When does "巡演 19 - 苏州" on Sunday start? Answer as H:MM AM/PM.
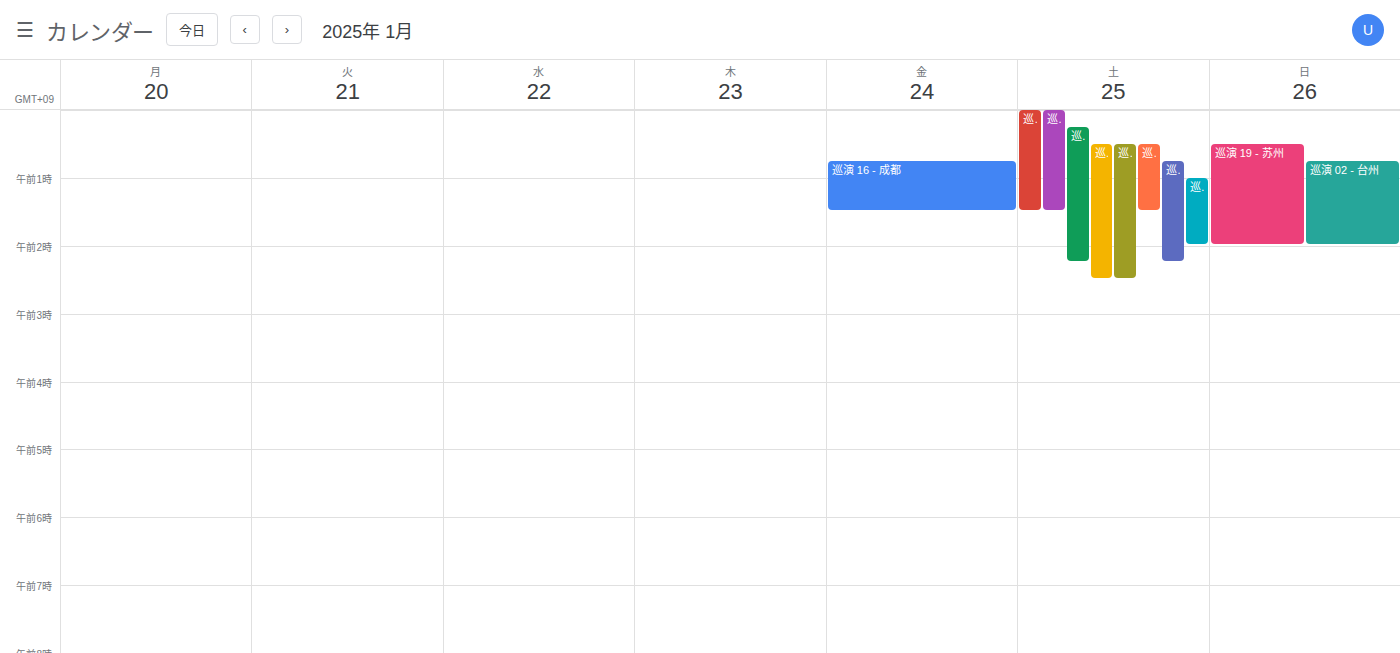
12:30 AM